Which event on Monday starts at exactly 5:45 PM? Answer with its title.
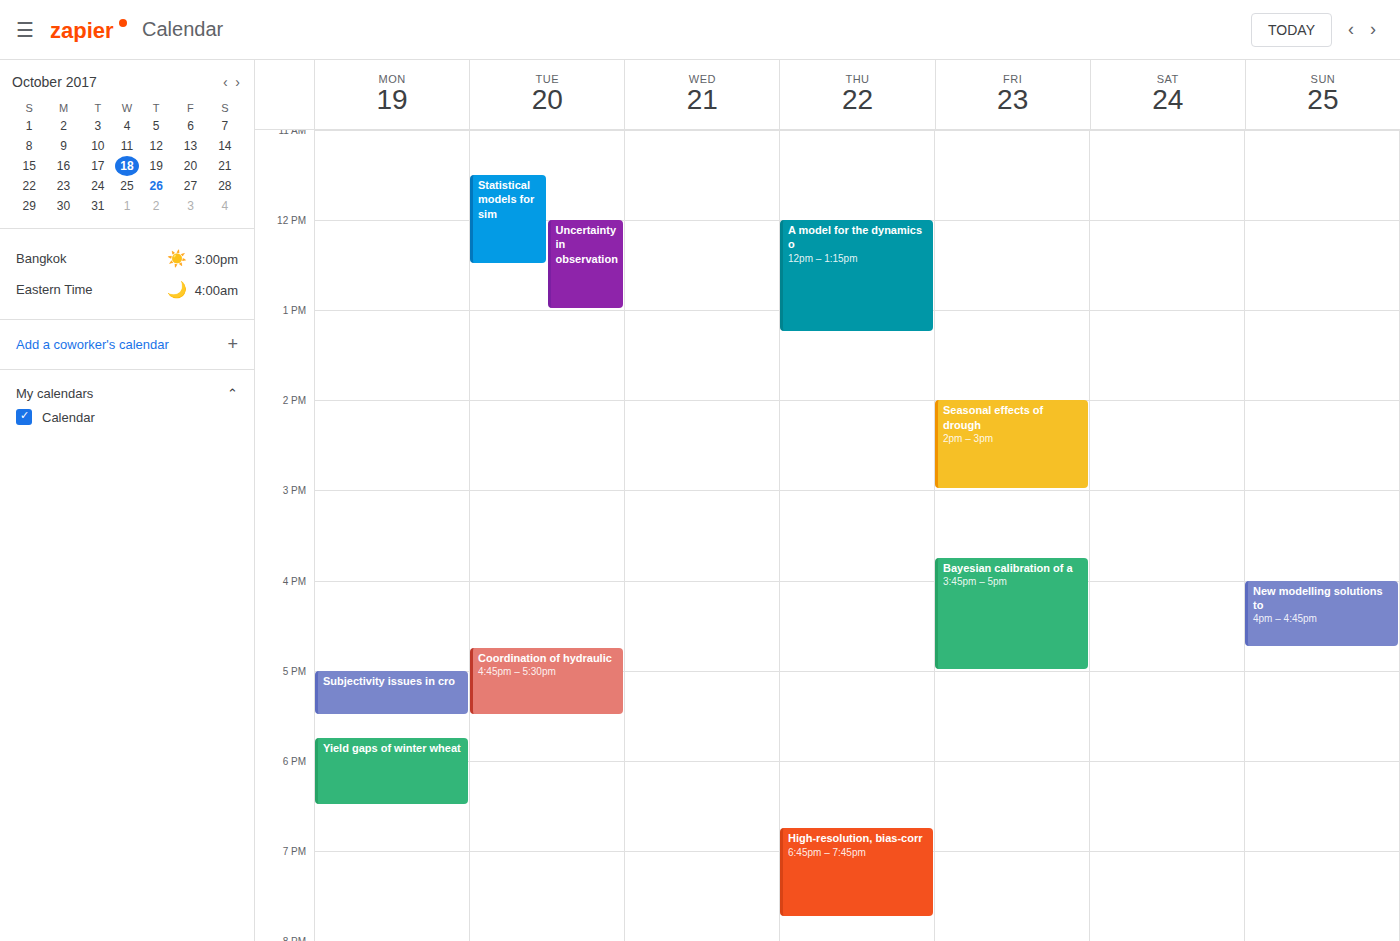
"Yield gaps of winter wheat"